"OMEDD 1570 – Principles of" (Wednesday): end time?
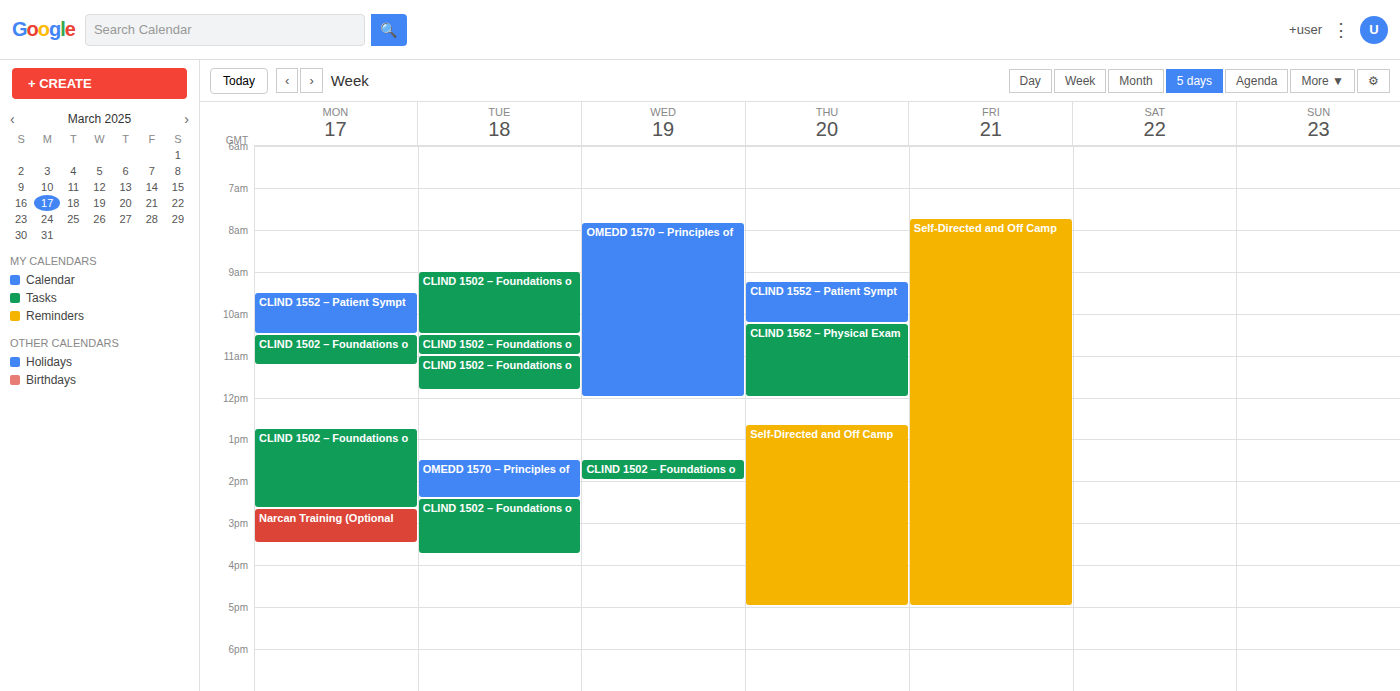
12:00 PM